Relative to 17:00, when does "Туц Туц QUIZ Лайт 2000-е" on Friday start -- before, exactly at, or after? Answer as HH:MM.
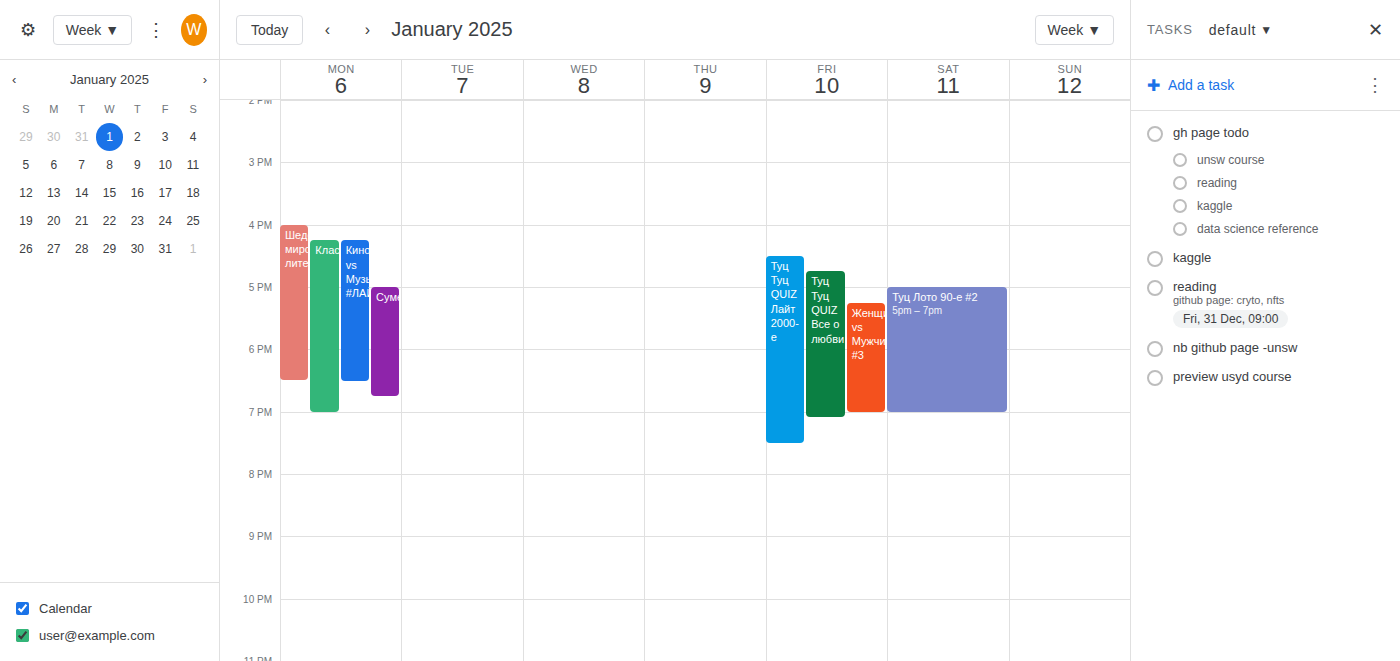
16:30 -- before 17:00, 30 minutes above the 17:00 line.